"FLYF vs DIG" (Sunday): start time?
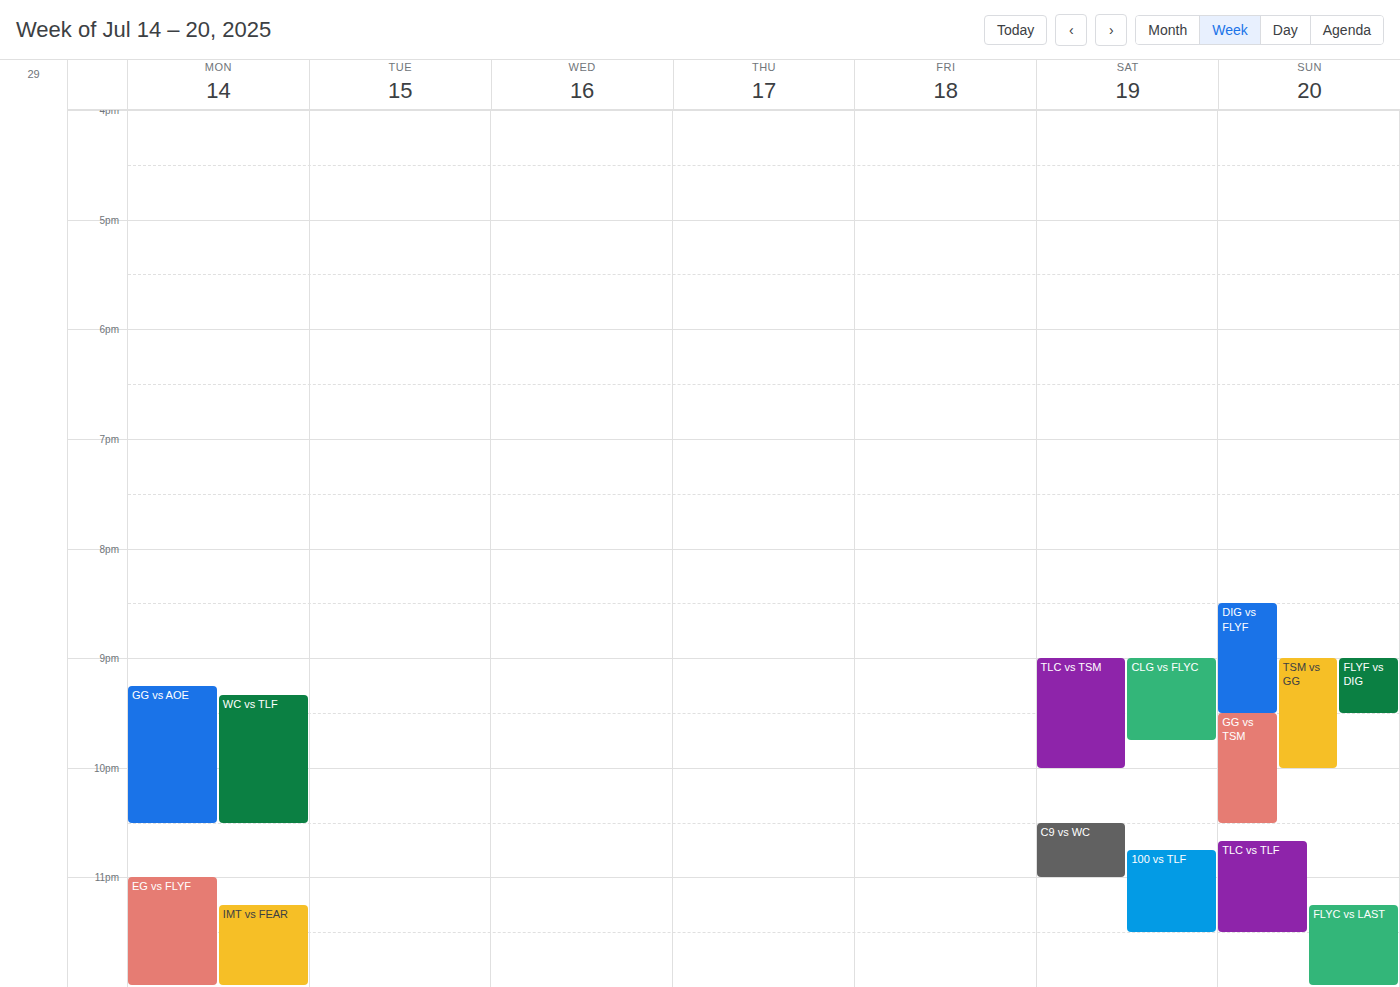
21:00